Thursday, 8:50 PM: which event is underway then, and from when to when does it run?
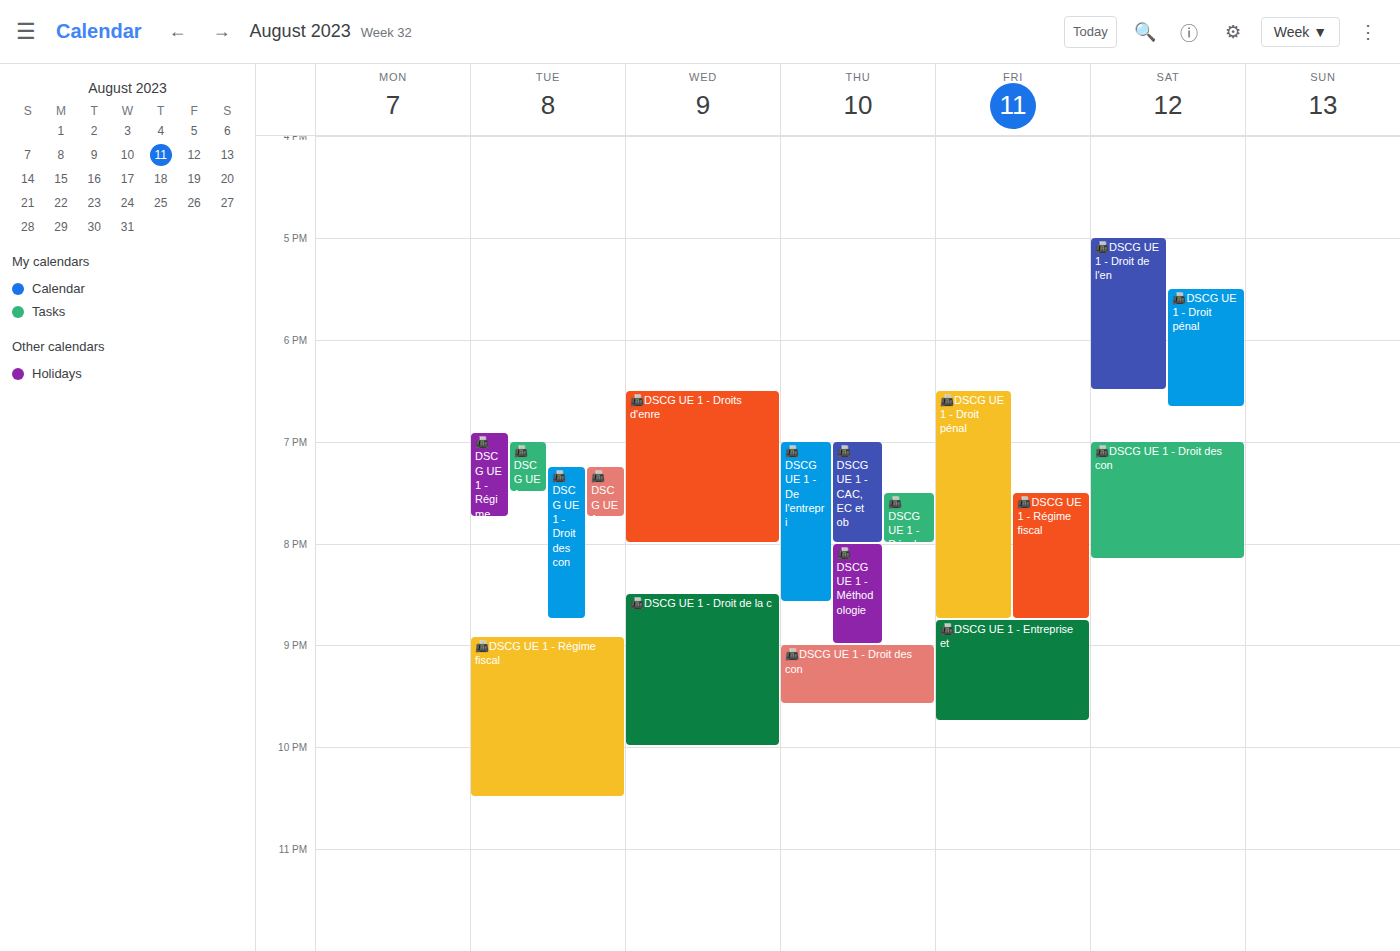
"📠DSCG UE 1 - Méthodologie", 8:00 PM to 9:00 PM